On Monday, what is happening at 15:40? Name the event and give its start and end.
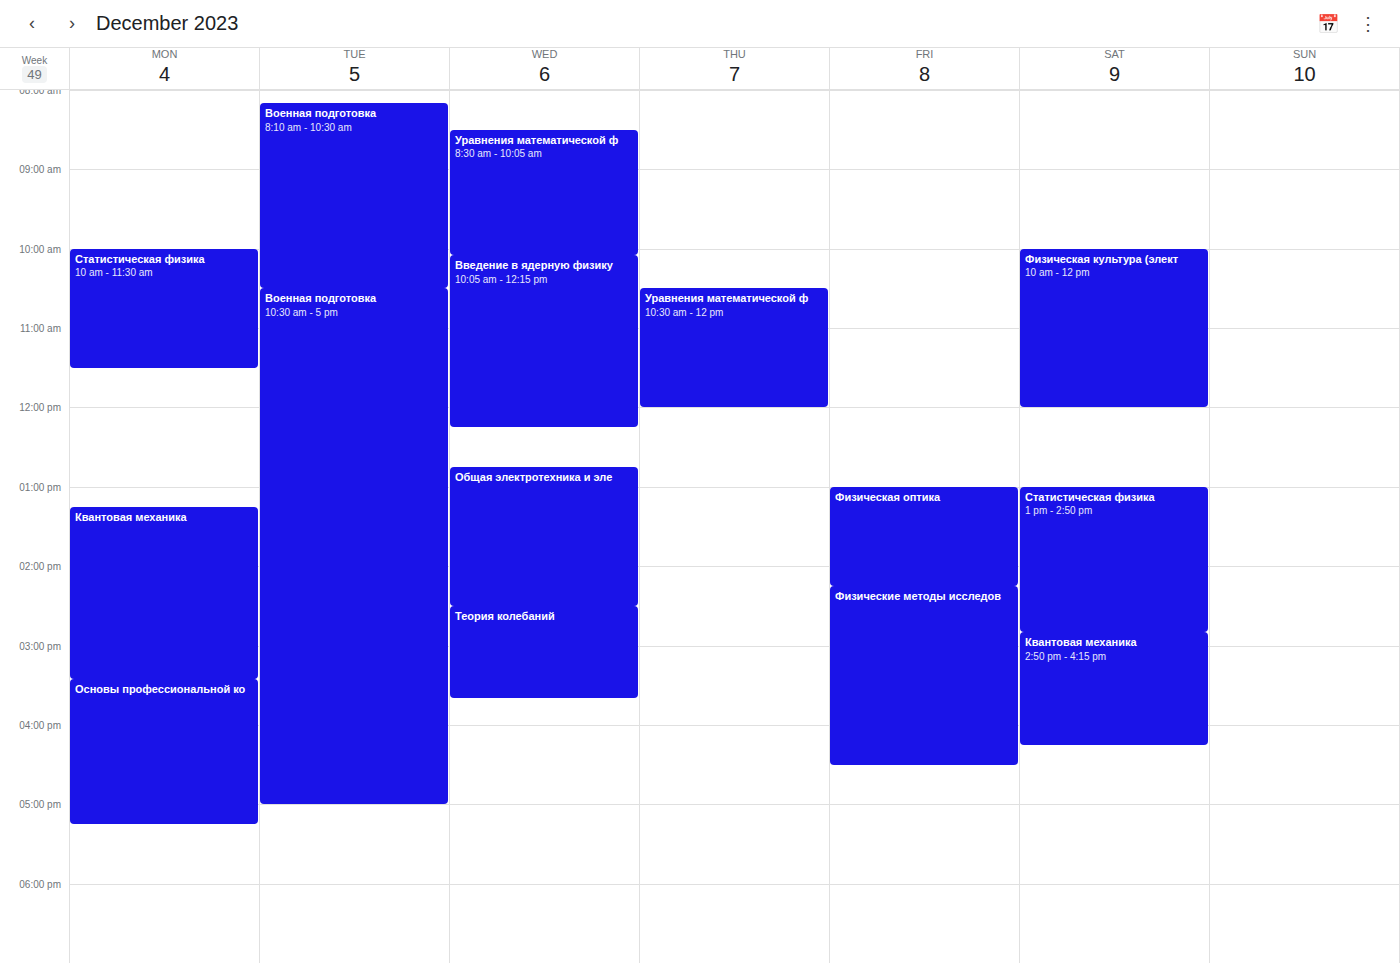
"Основы профессиональной ко", 15:25 to 17:15